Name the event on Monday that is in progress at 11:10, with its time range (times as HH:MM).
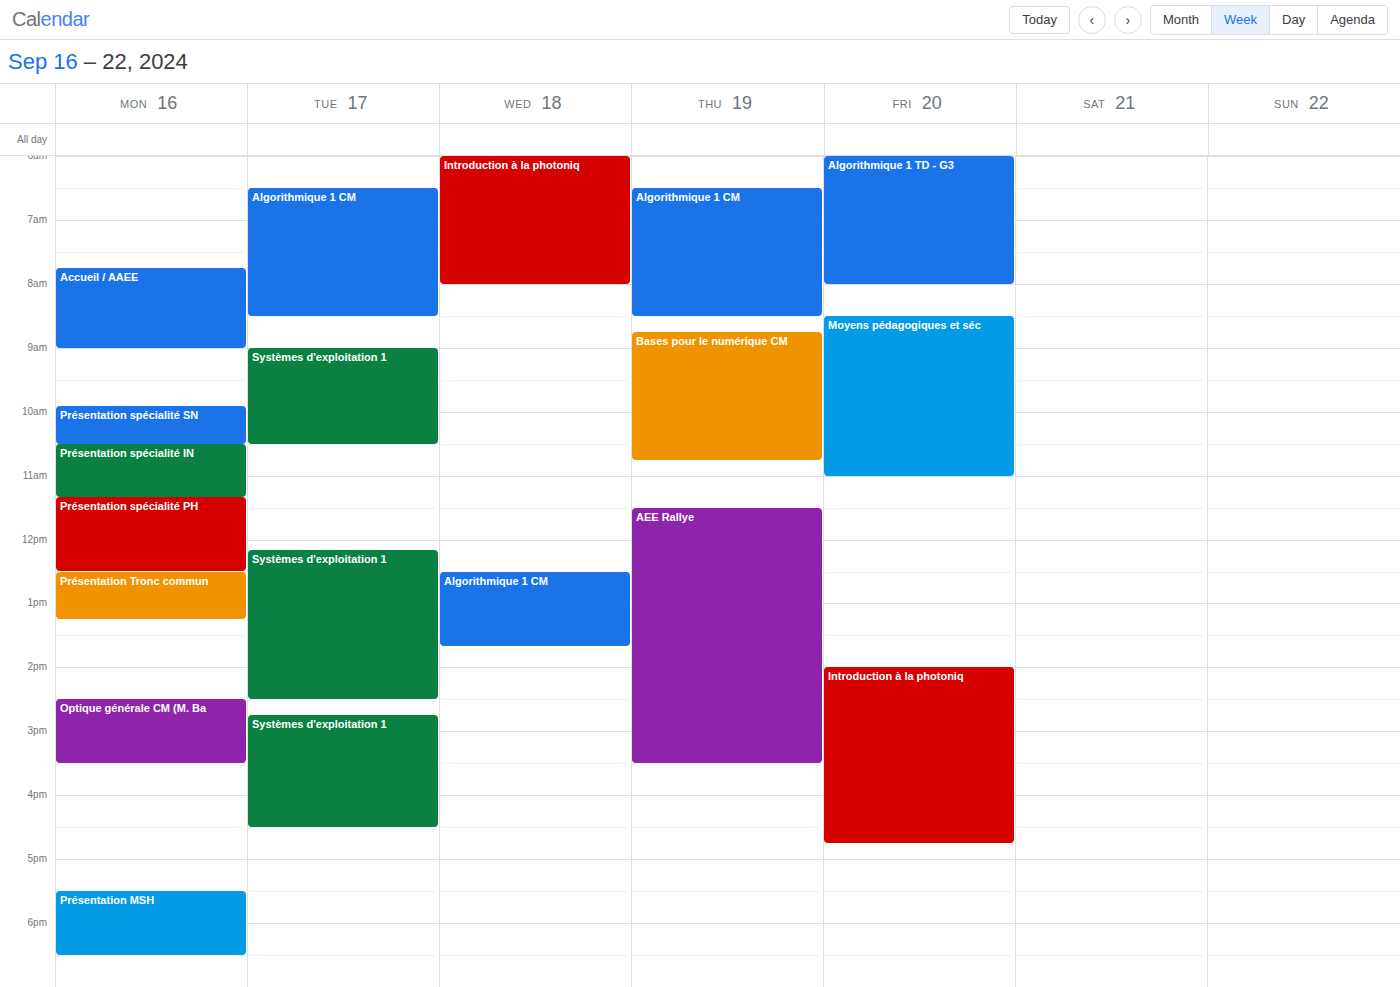
"Présentation spécialité IN", 10:30 to 11:20